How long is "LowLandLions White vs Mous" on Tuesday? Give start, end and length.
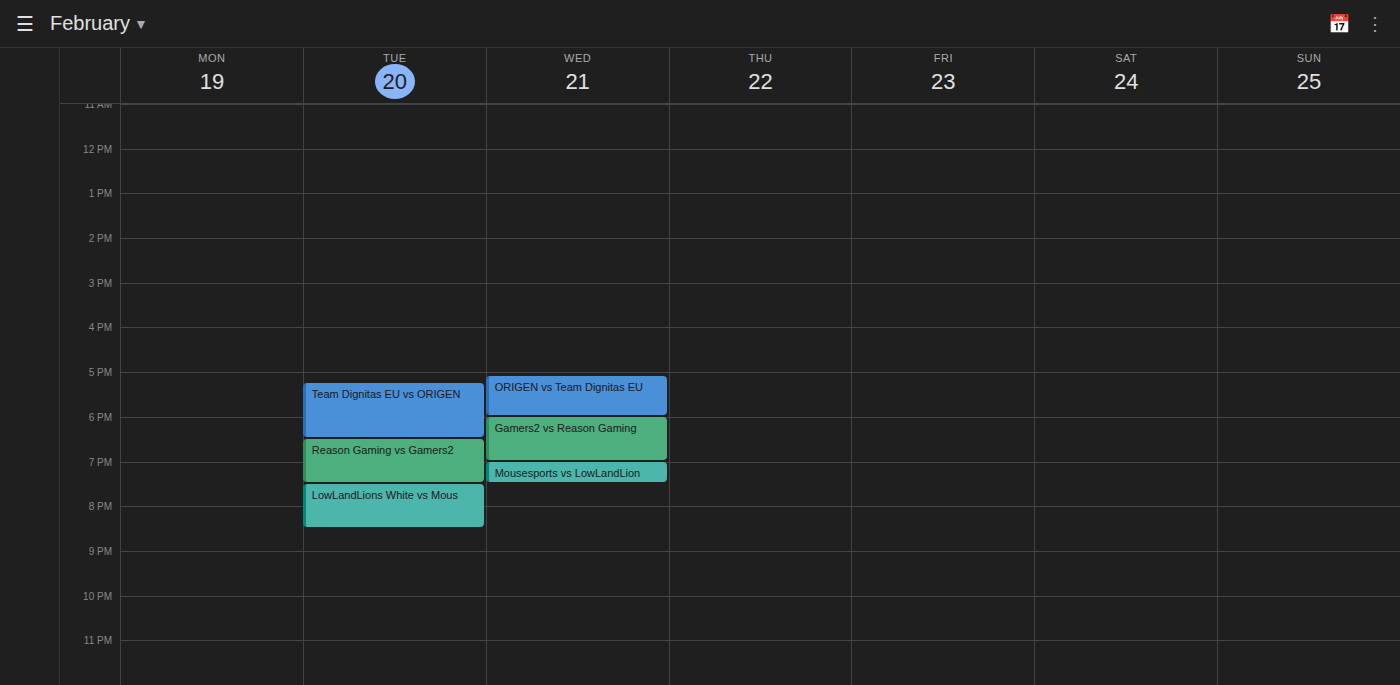
19:30 to 20:30, 1 hour